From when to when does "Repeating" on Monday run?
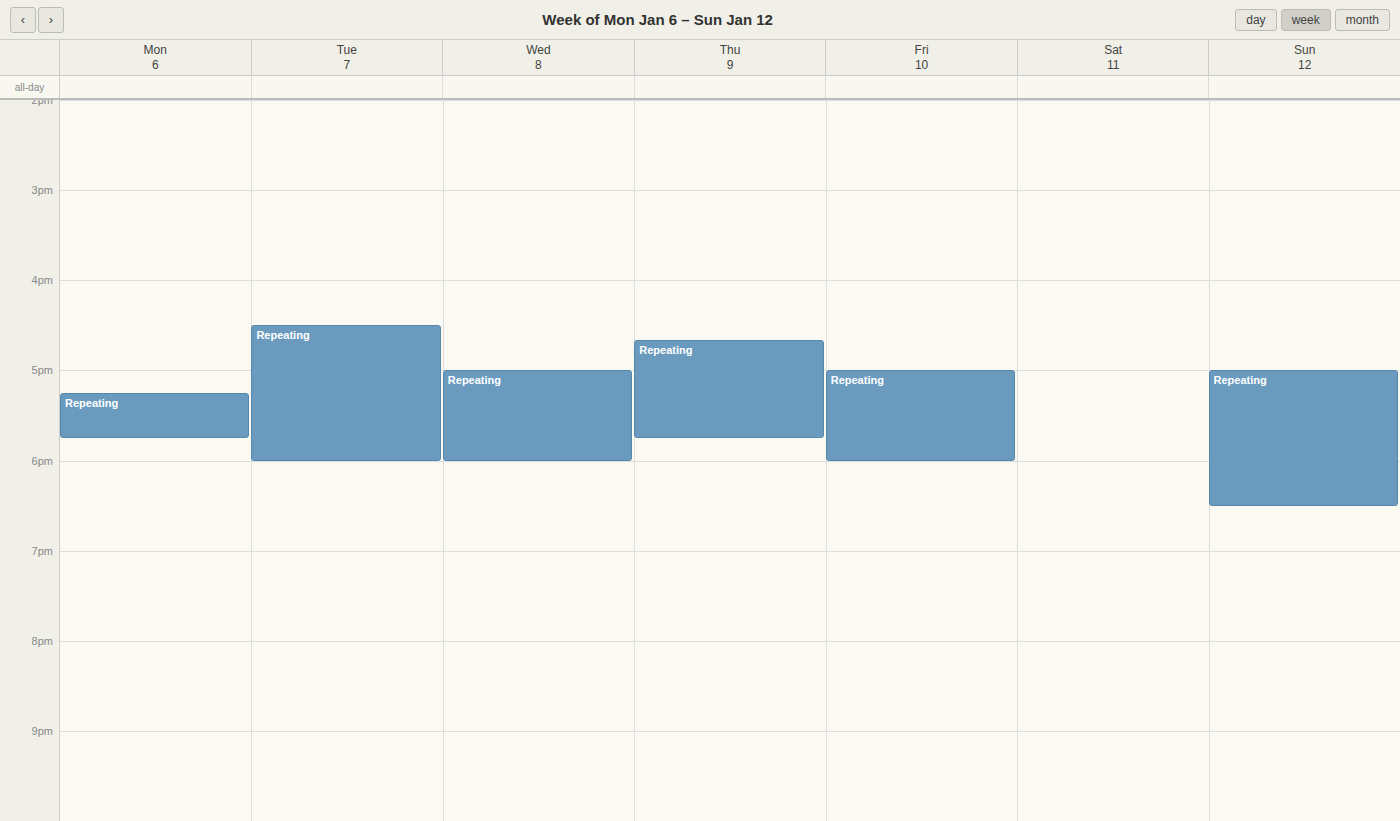
5:15 PM to 5:45 PM